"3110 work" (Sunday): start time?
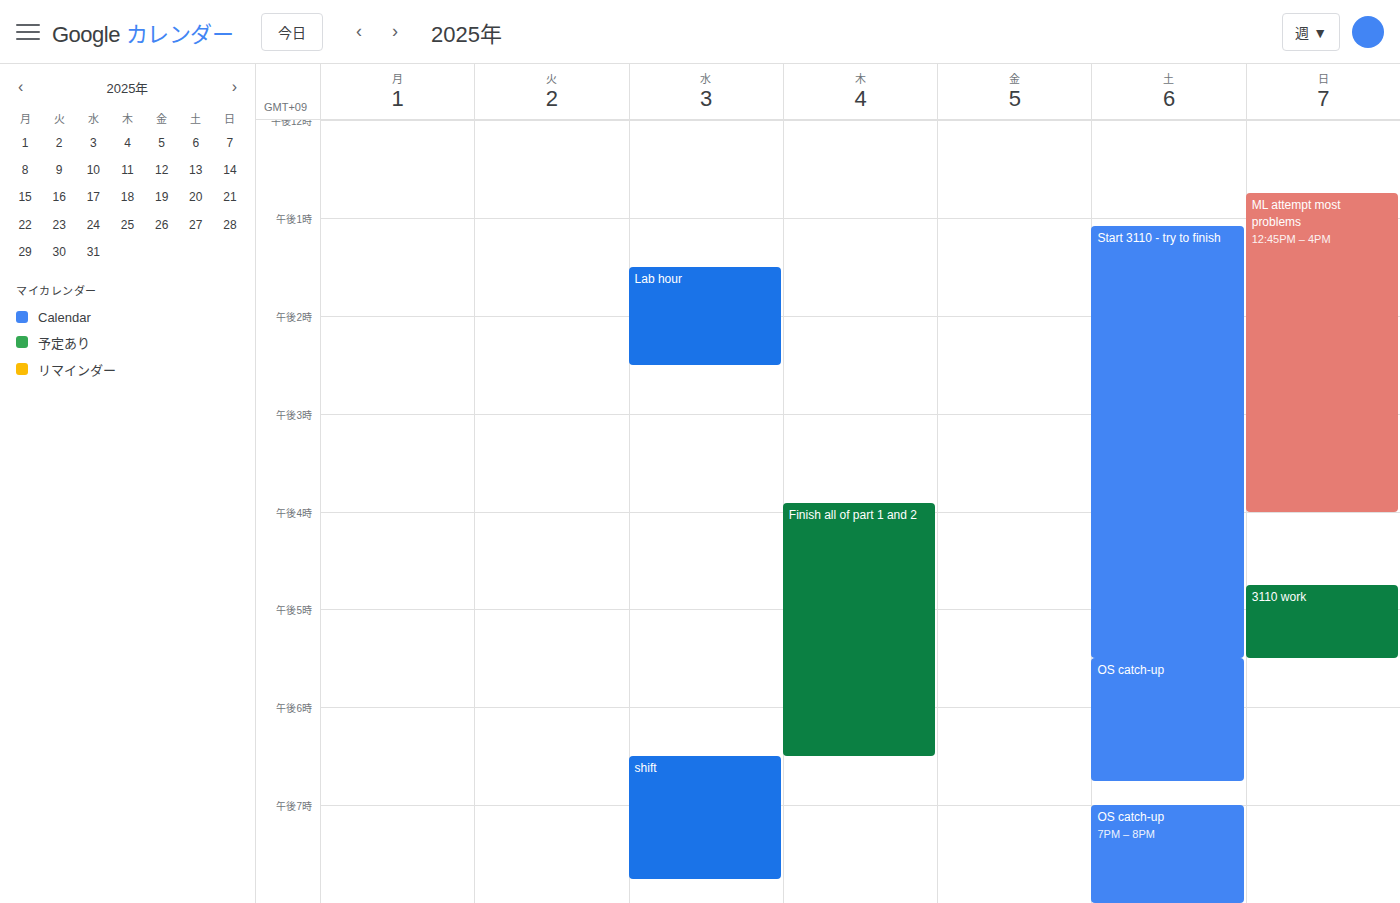
4:45 PM